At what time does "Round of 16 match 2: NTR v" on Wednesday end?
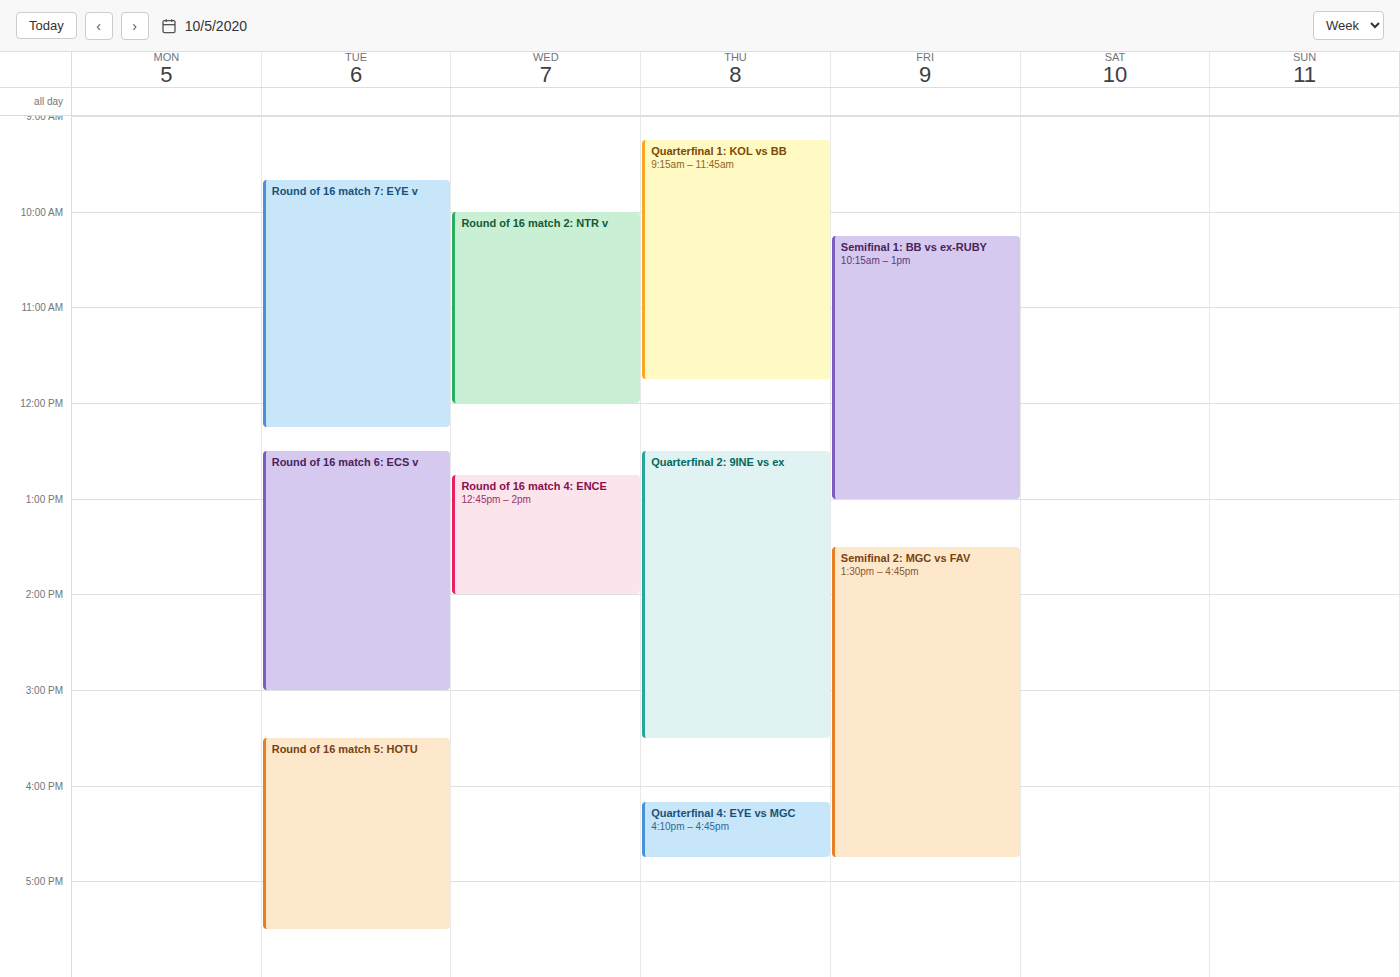
12:00 PM